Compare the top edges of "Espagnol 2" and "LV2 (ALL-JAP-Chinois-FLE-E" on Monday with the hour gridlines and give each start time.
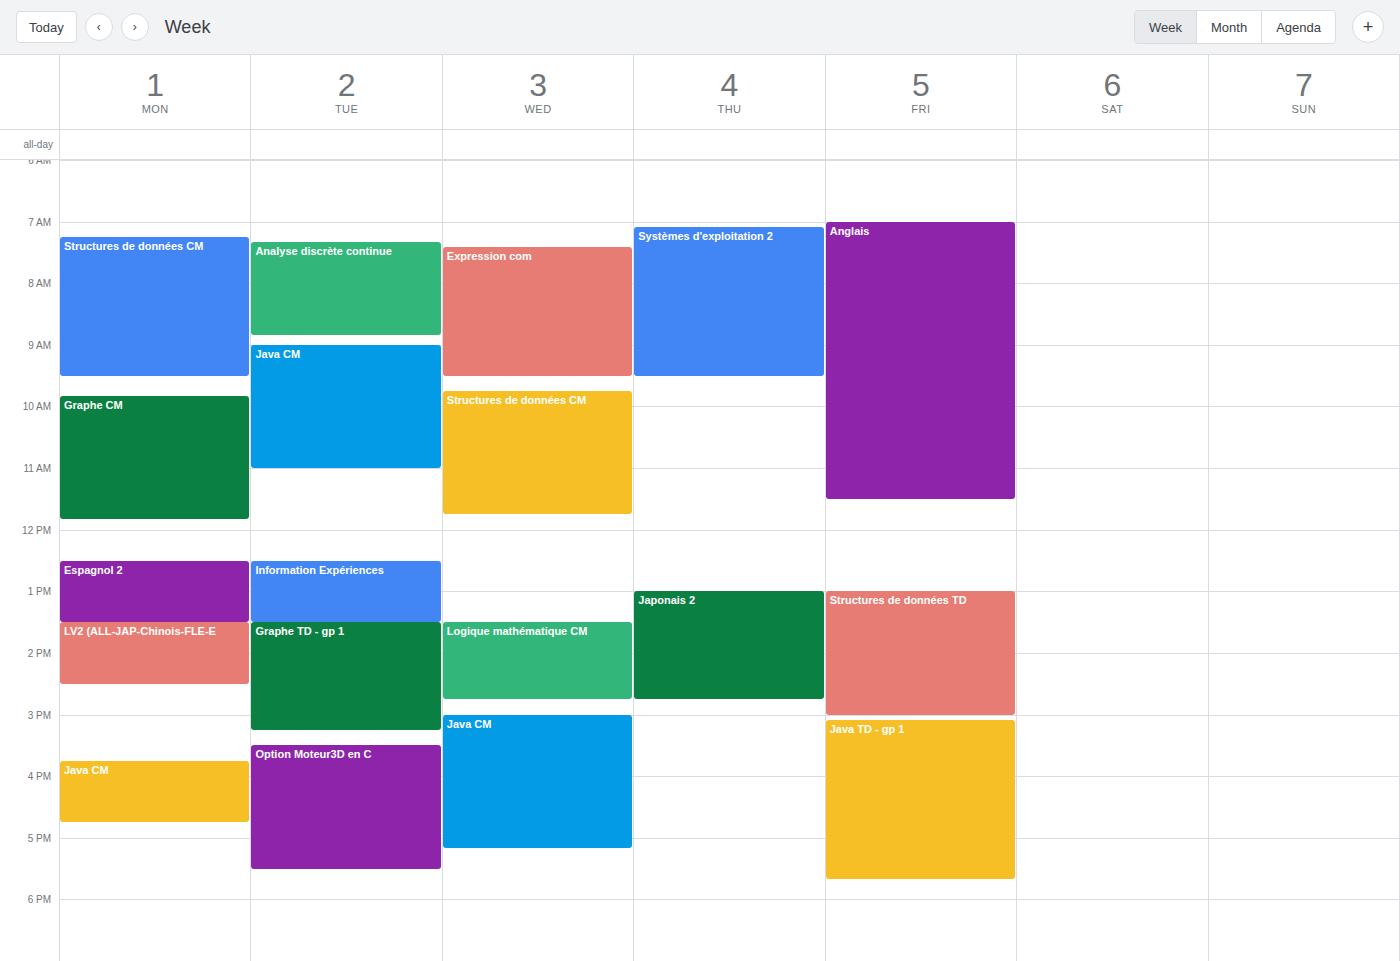
"Espagnol 2": 12:30 PM, halfway between the 12 PM and 1 PM lines. "LV2 (ALL-JAP-Chinois-FLE-E": 1:30 PM, halfway between the 1 PM and 2 PM lines.